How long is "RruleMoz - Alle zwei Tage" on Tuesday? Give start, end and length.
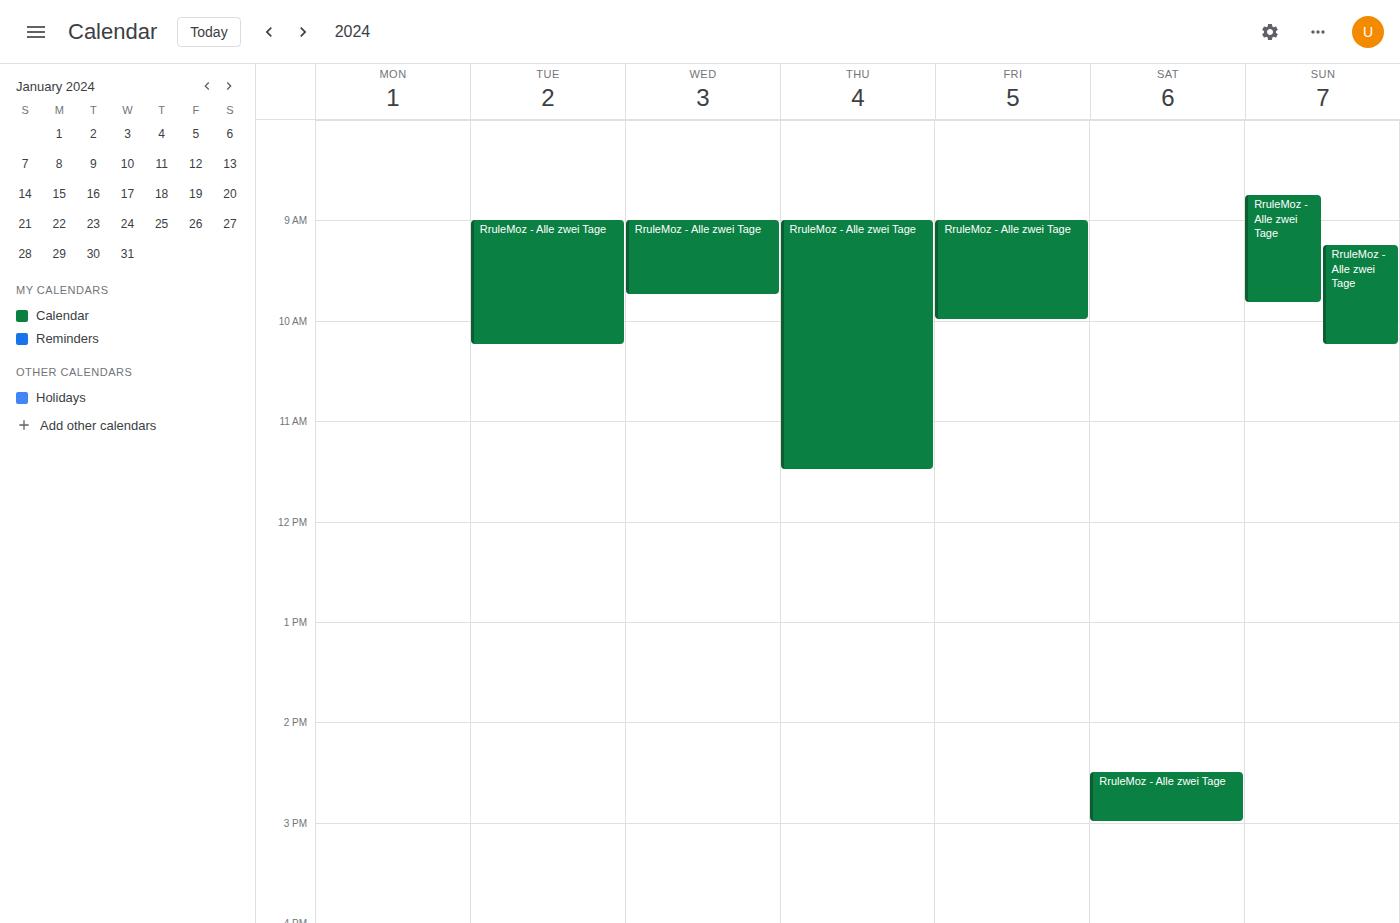
9:00 AM to 10:15 AM, 1 hour 15 minutes